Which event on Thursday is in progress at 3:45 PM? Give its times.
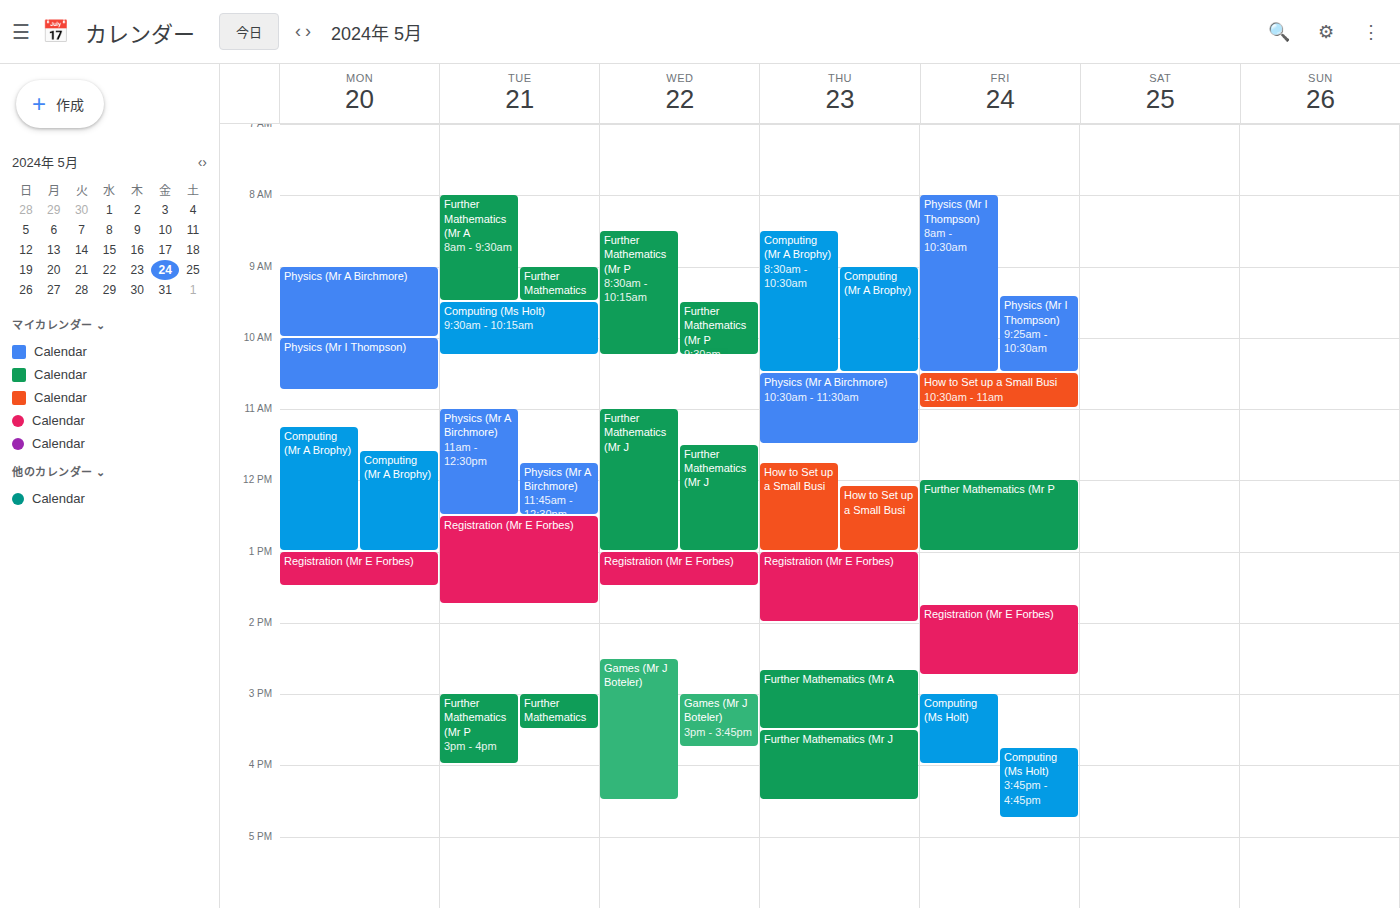
"Further Mathematics (Mr J", 3:30 PM to 4:30 PM